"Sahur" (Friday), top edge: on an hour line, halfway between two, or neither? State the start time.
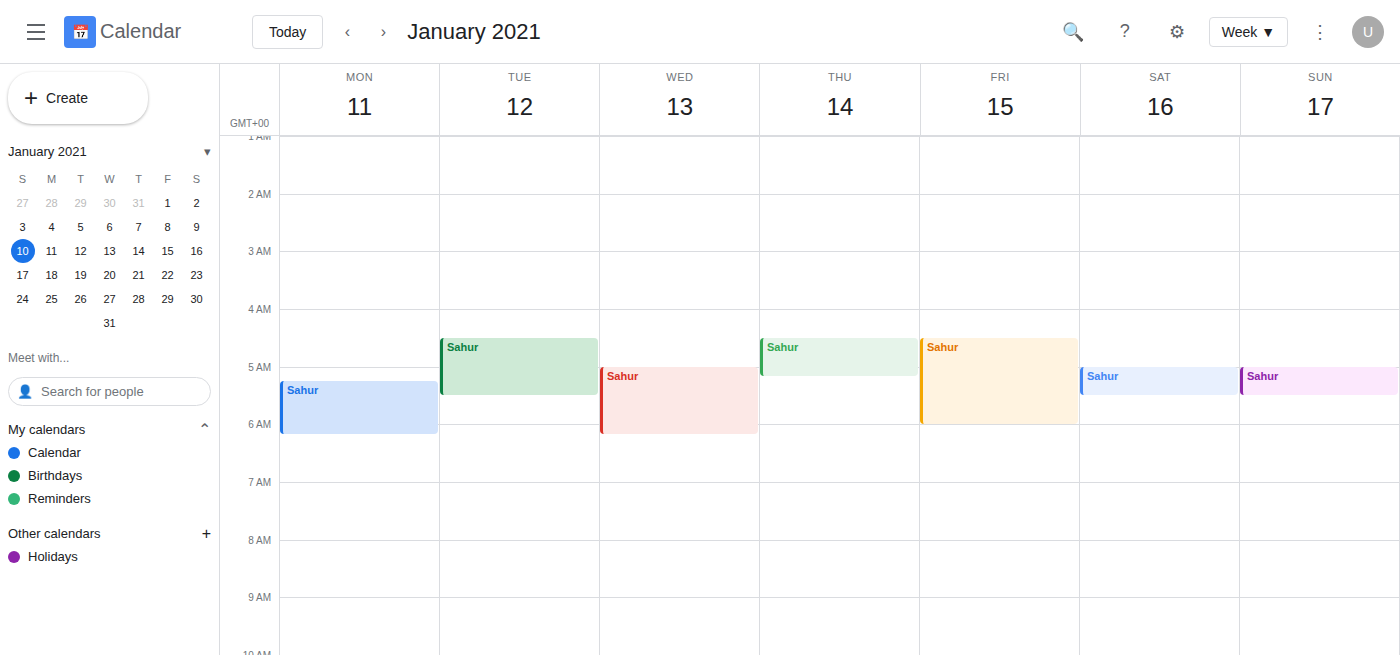
4:30 AM -- halfway between the 4 AM and 5 AM lines.